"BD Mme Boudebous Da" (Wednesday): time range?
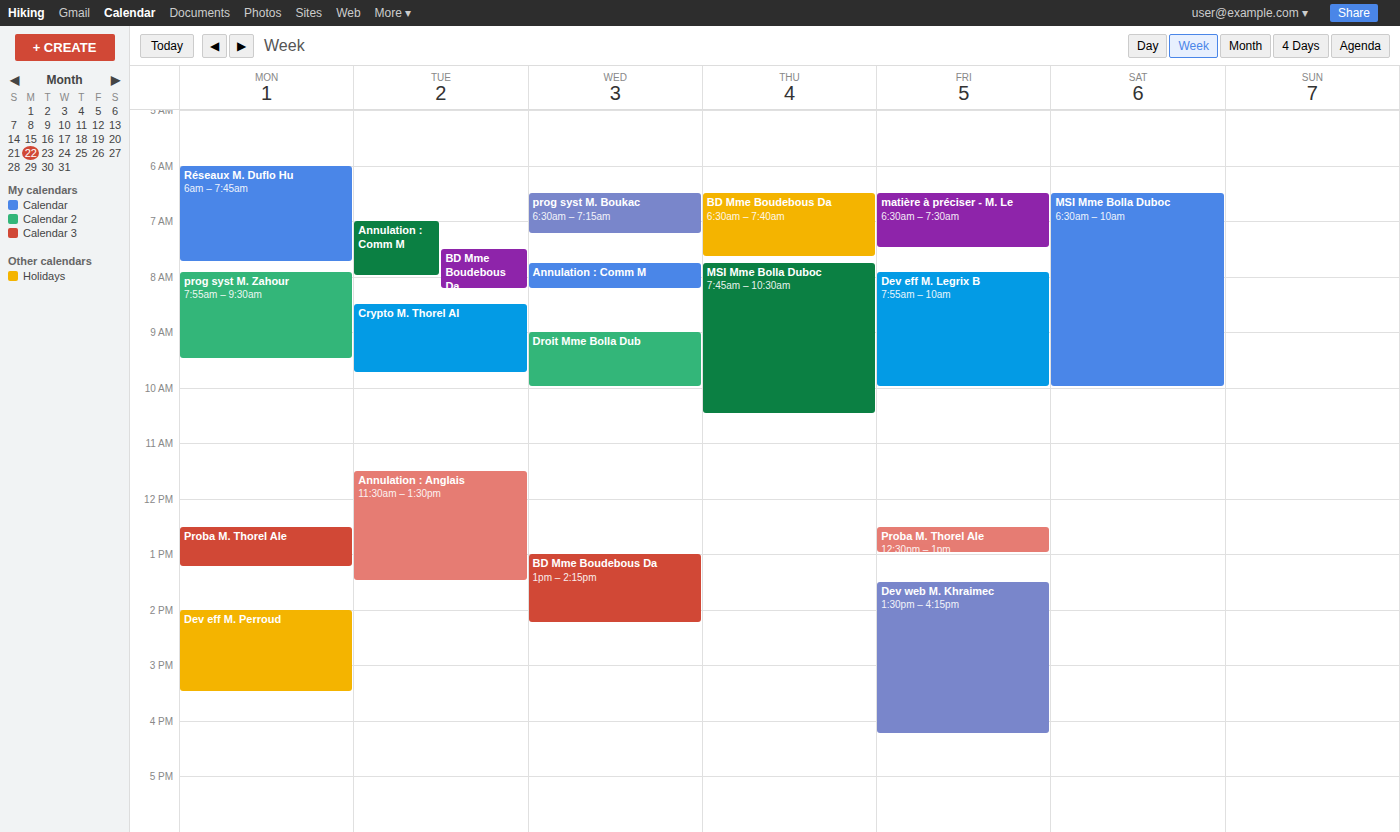
1:00 PM to 2:15 PM